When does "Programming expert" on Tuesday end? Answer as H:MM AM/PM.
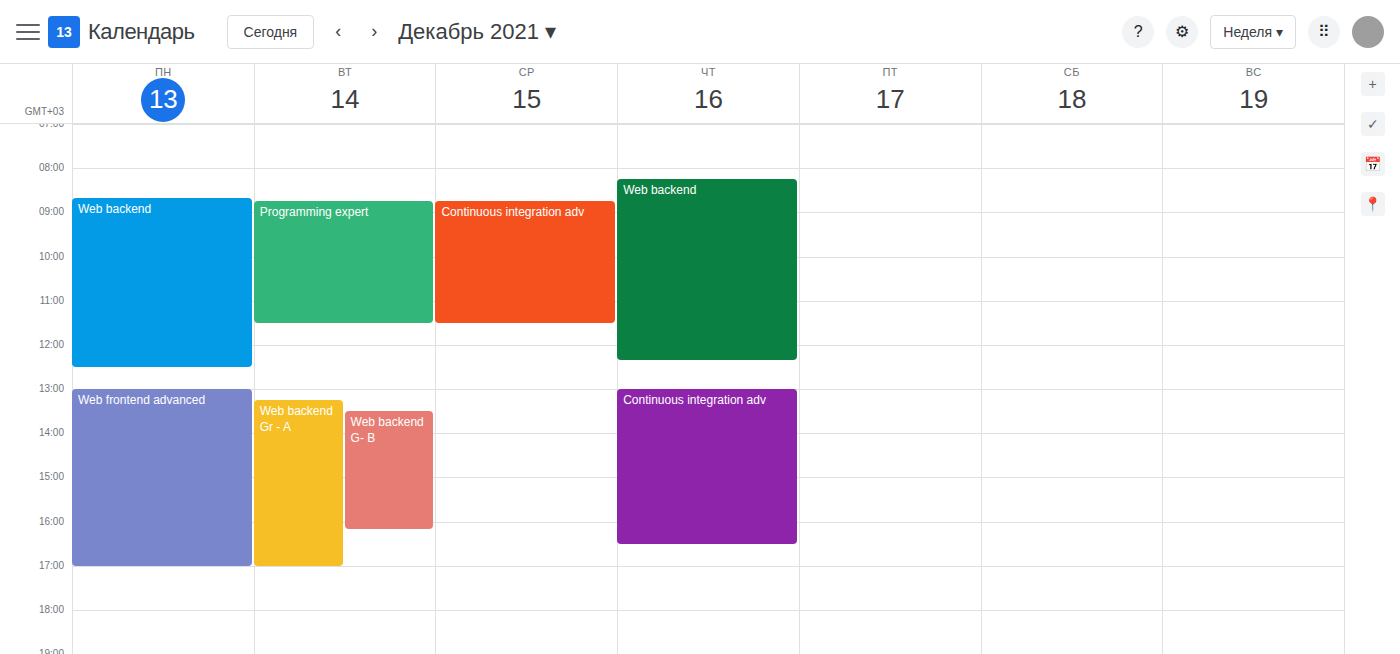
11:30 AM